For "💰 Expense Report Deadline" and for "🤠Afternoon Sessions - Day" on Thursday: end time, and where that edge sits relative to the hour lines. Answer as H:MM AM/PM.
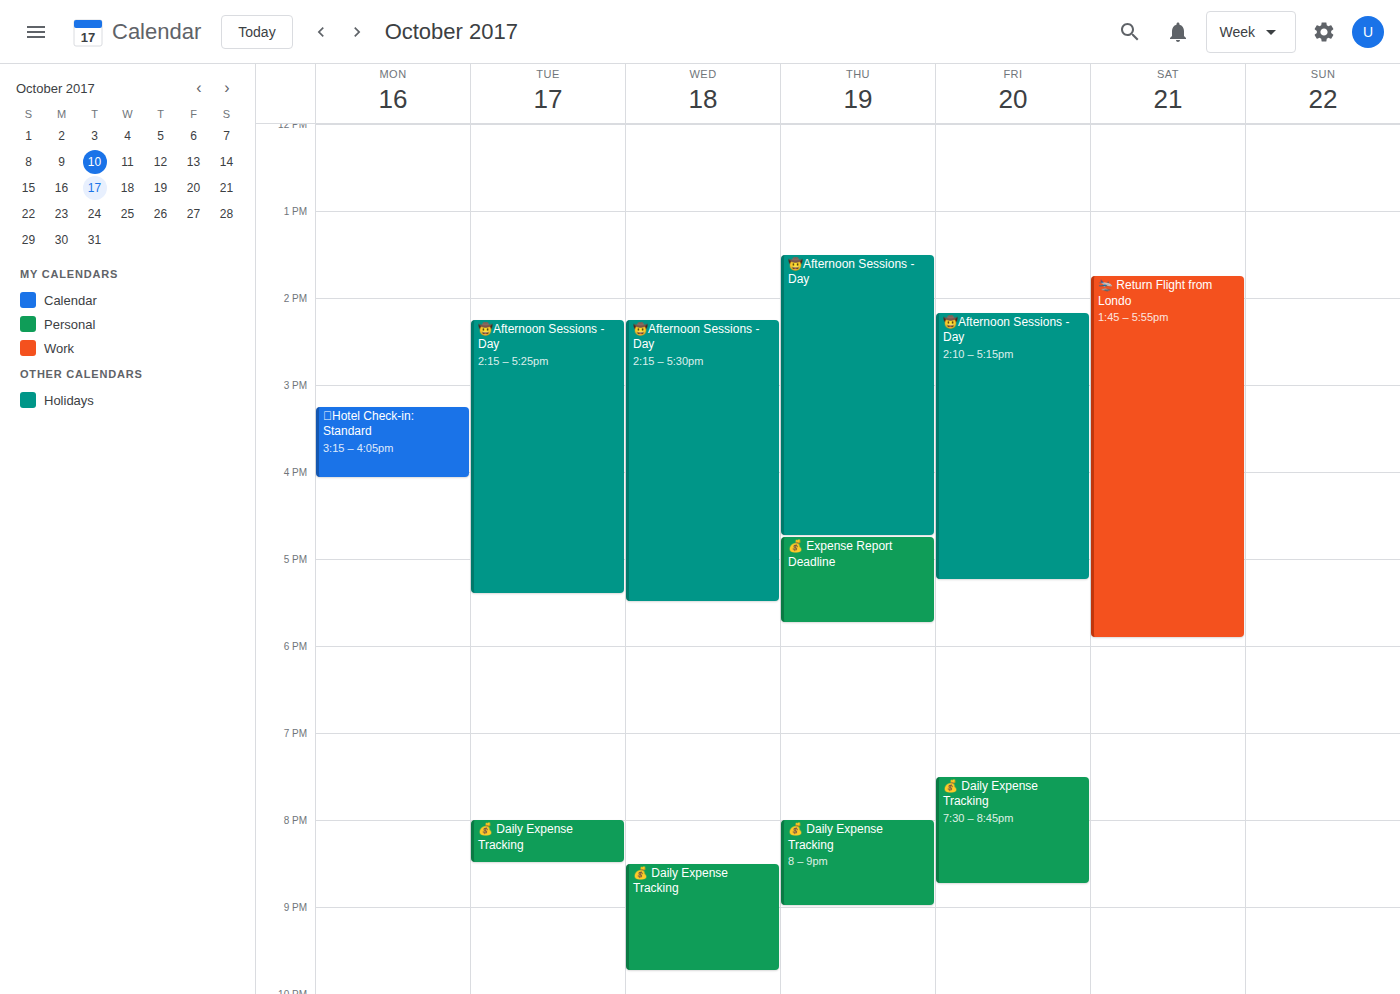
"💰 Expense Report Deadline": 5:45 PM, neither: three quarters of the way from the 5 PM line to the 6 PM line. "🤠Afternoon Sessions - Day": 4:45 PM, neither: three quarters of the way from the 4 PM line to the 5 PM line.